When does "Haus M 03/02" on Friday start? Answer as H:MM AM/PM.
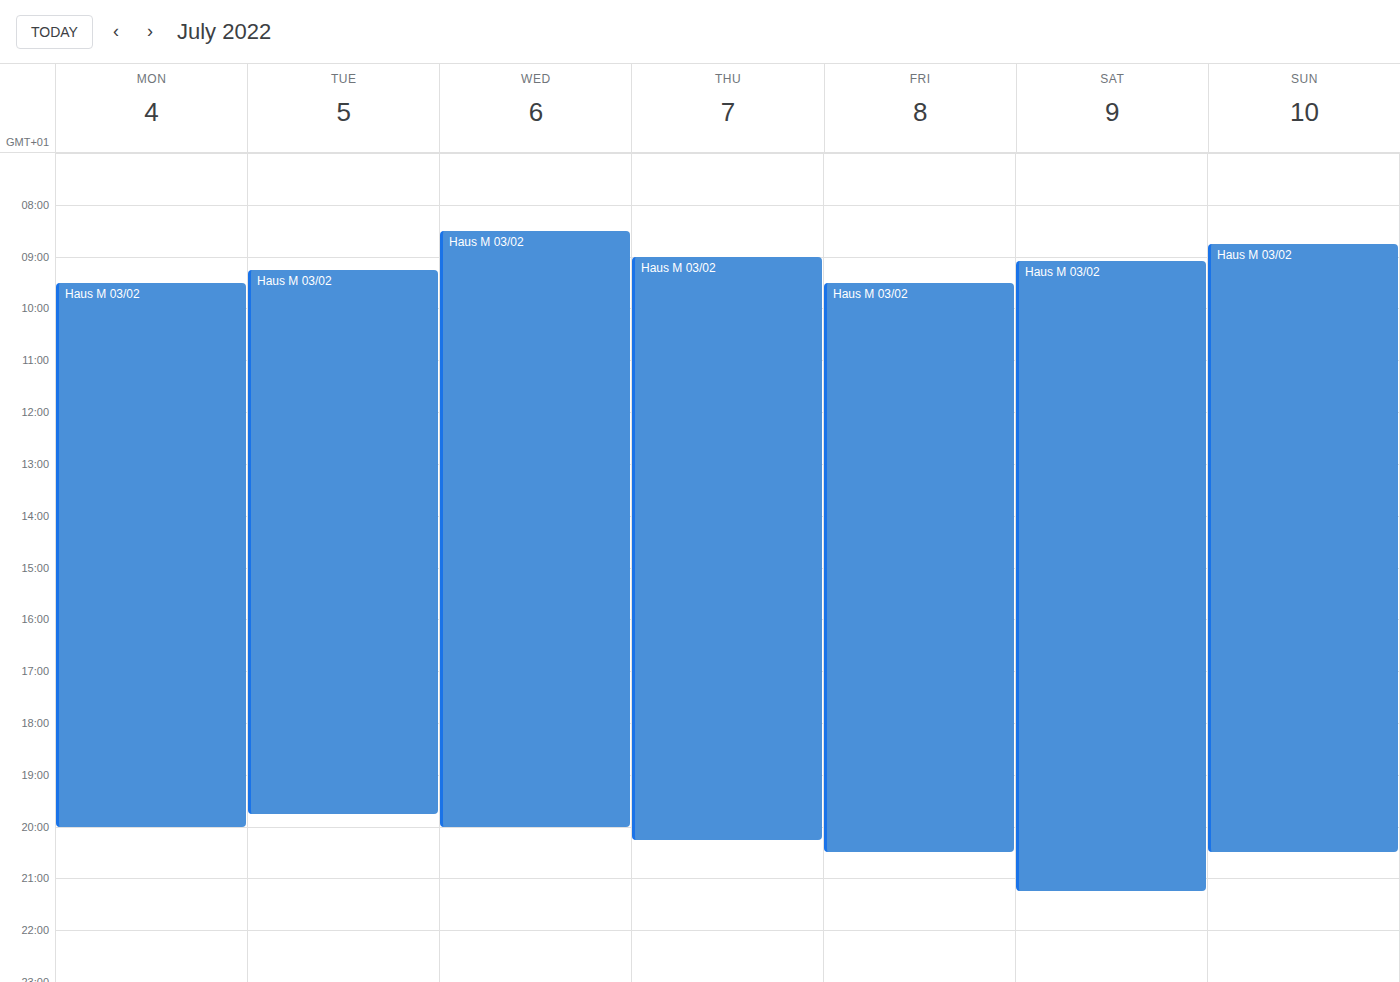
9:30 AM